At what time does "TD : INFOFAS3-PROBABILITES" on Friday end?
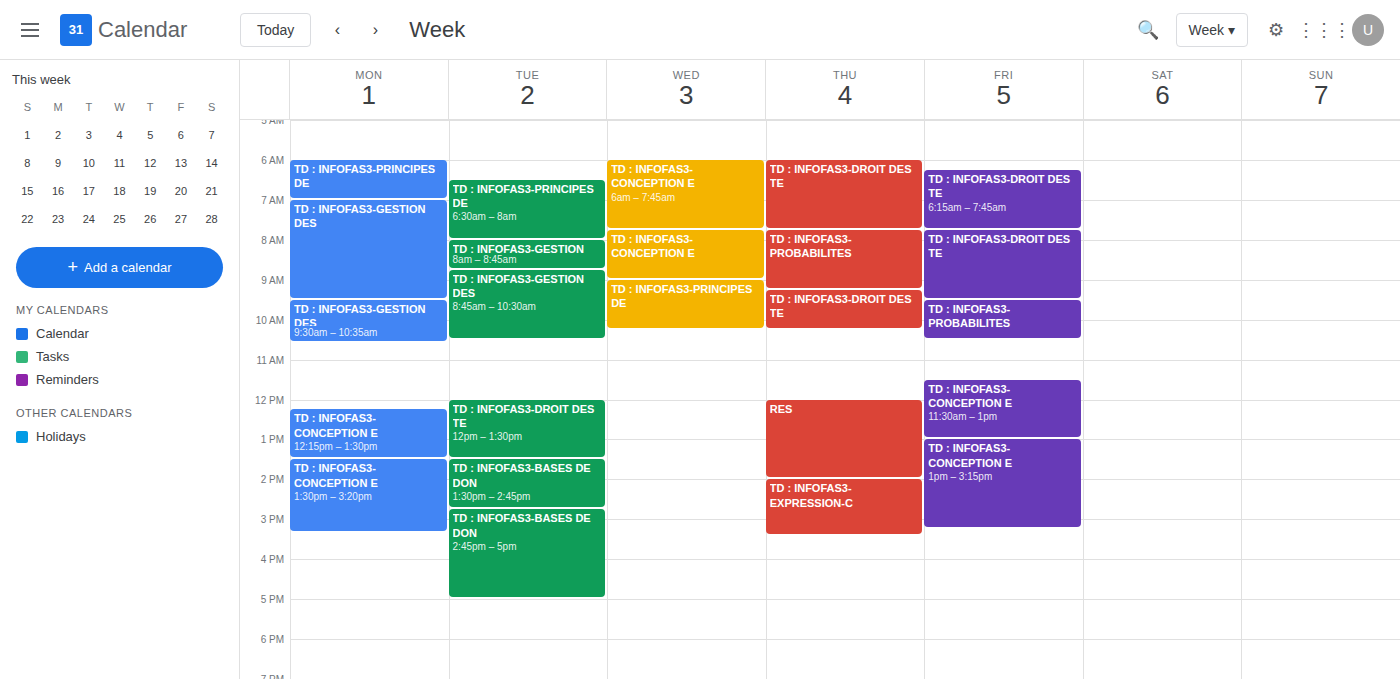
10:30 AM